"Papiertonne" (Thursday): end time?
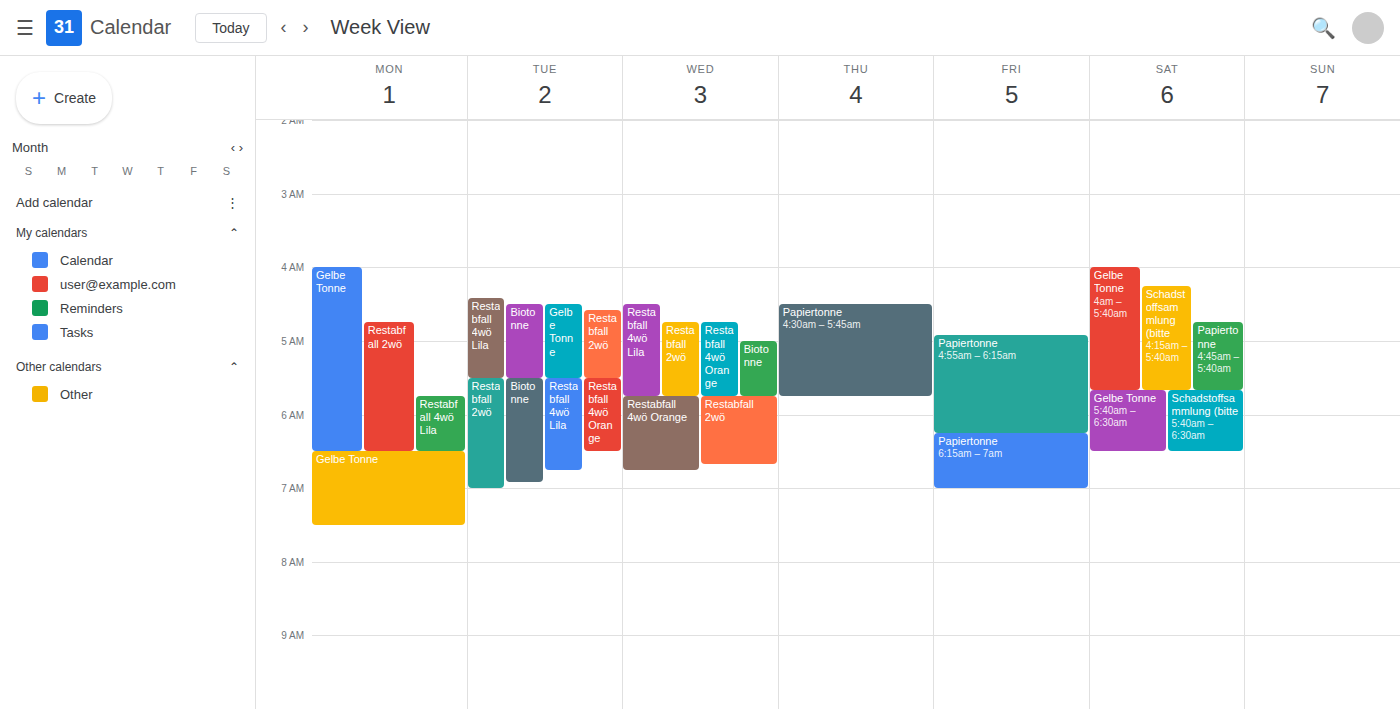
5:45 AM